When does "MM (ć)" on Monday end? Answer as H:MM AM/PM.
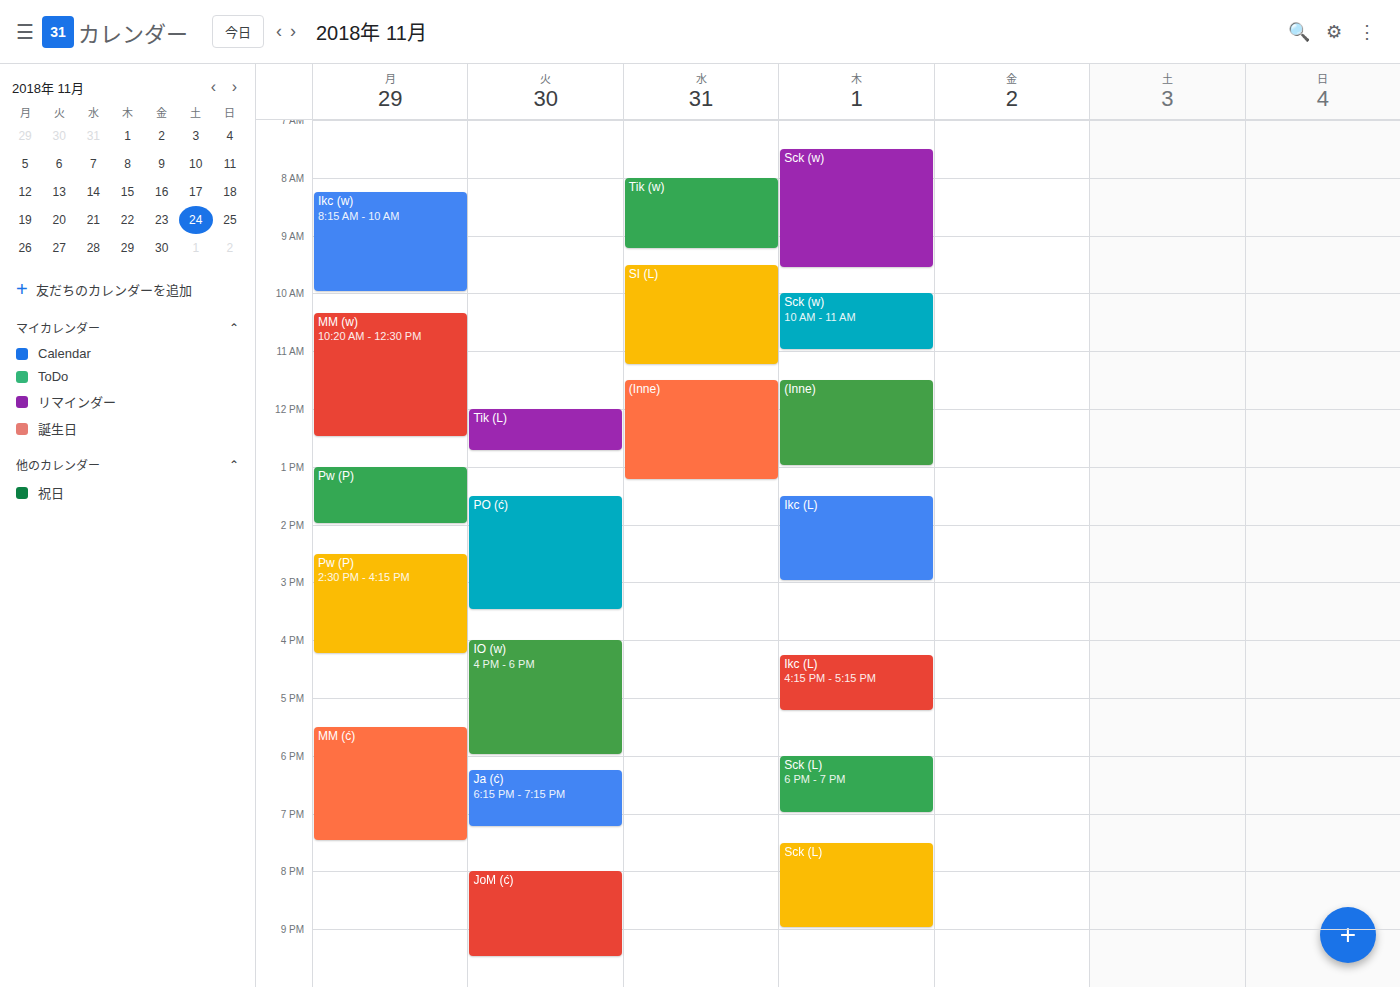
7:30 PM